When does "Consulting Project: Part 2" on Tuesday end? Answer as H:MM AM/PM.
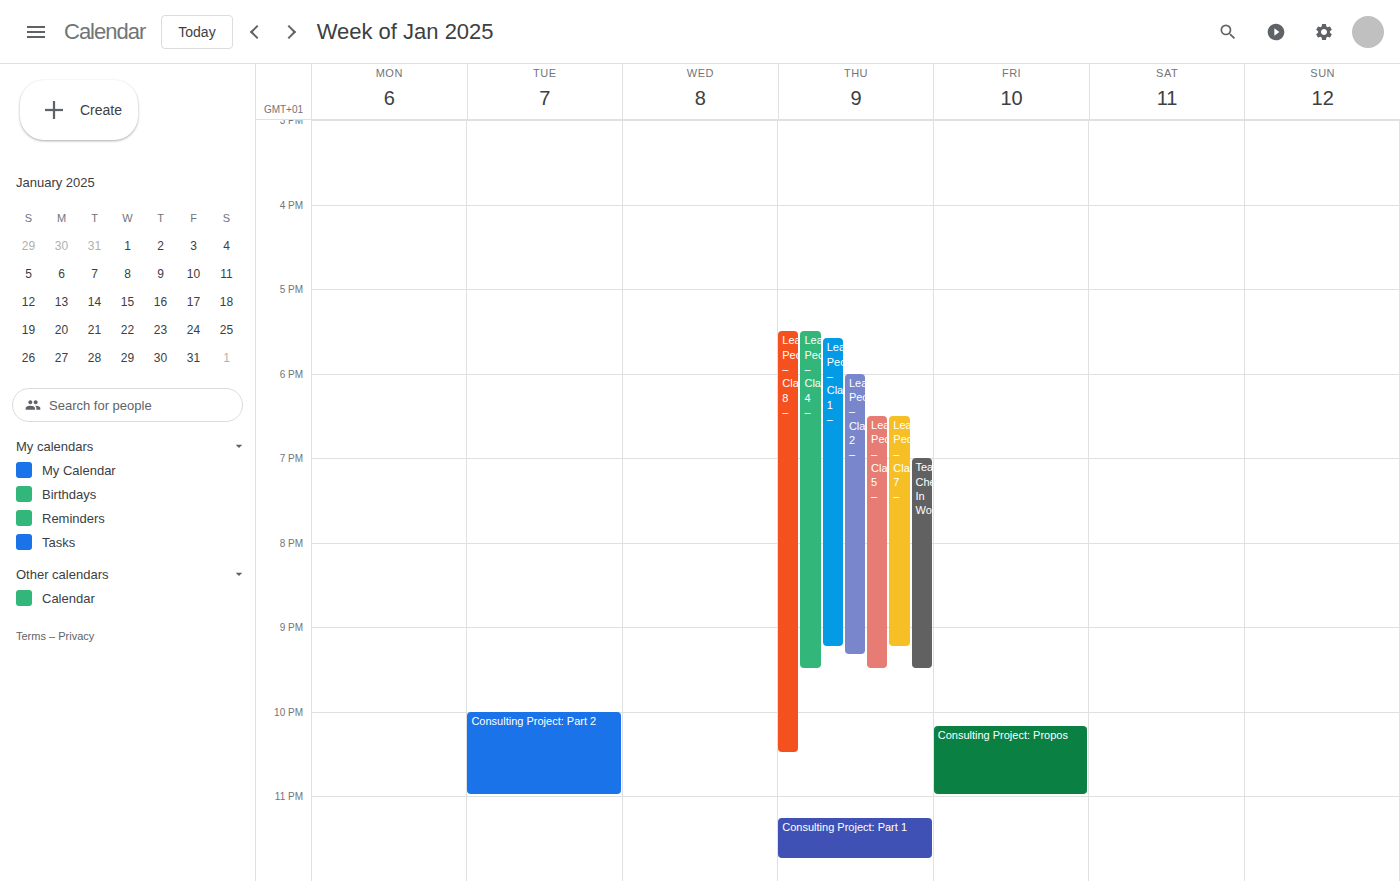
11:00 PM